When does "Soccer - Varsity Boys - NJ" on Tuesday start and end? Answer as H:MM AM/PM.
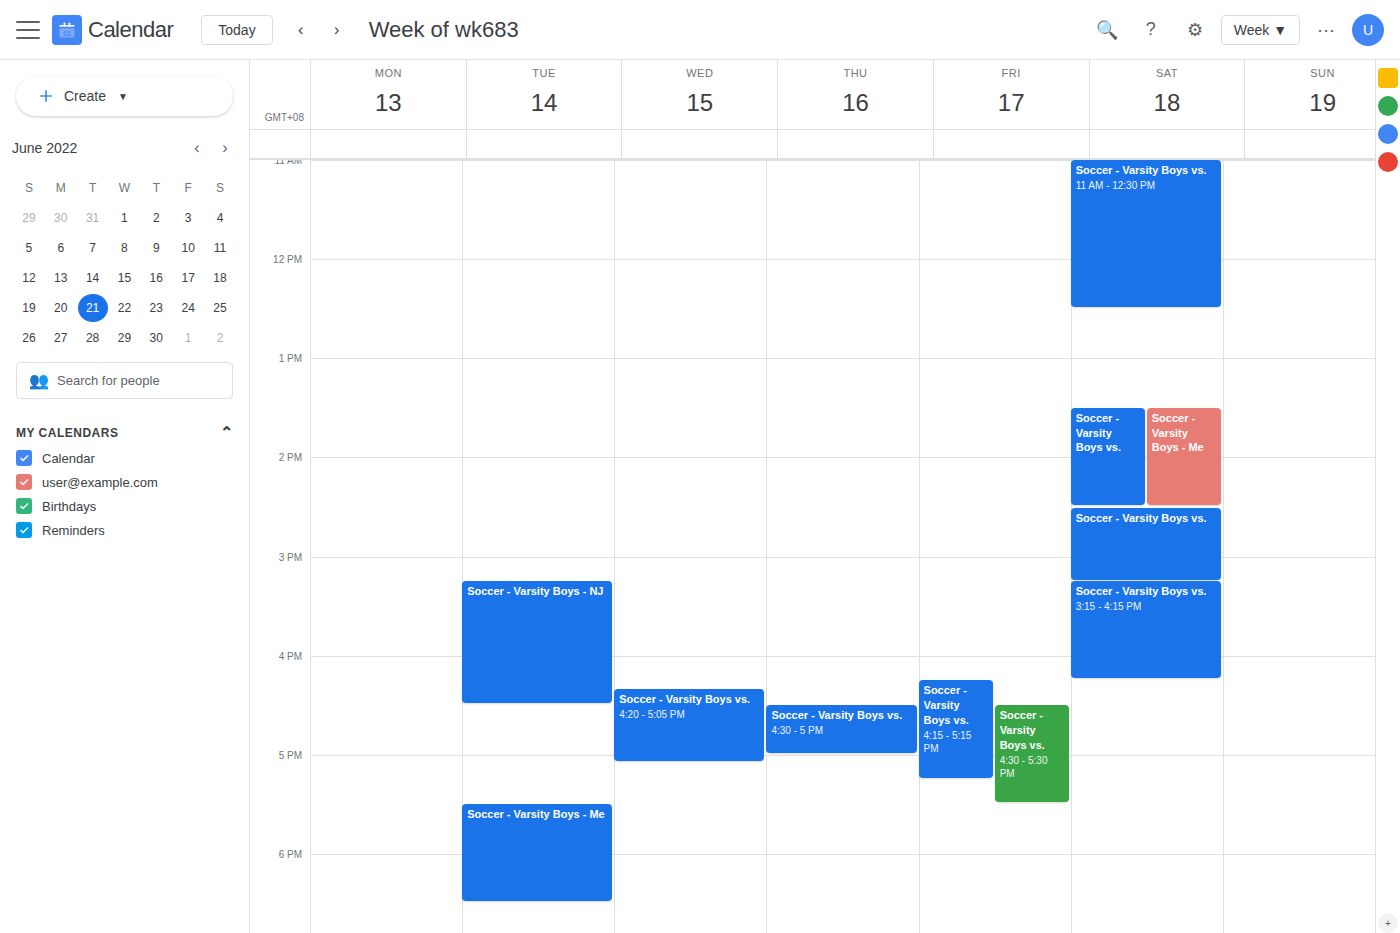
3:15 PM to 4:30 PM